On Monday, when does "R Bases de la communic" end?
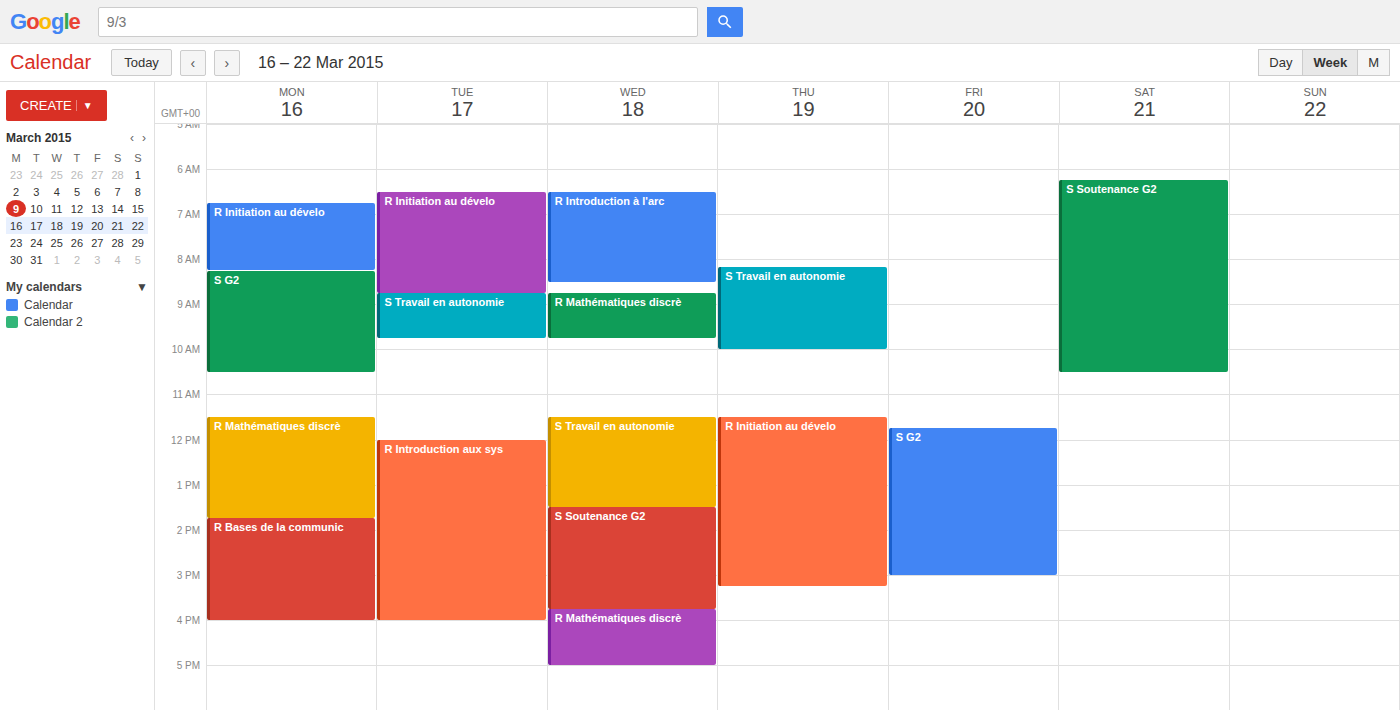
4:00 PM